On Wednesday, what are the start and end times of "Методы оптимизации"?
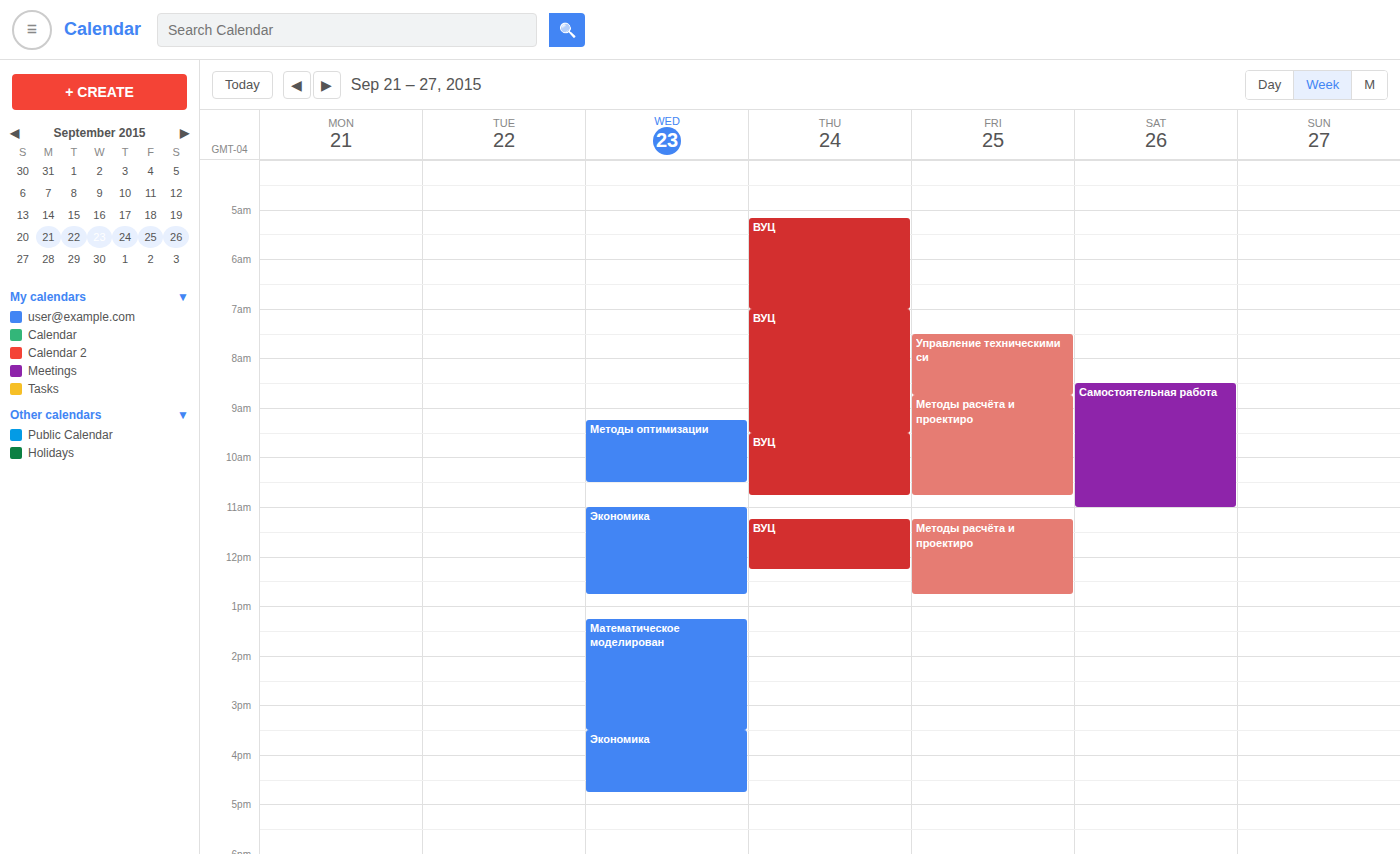
09:15 to 10:30